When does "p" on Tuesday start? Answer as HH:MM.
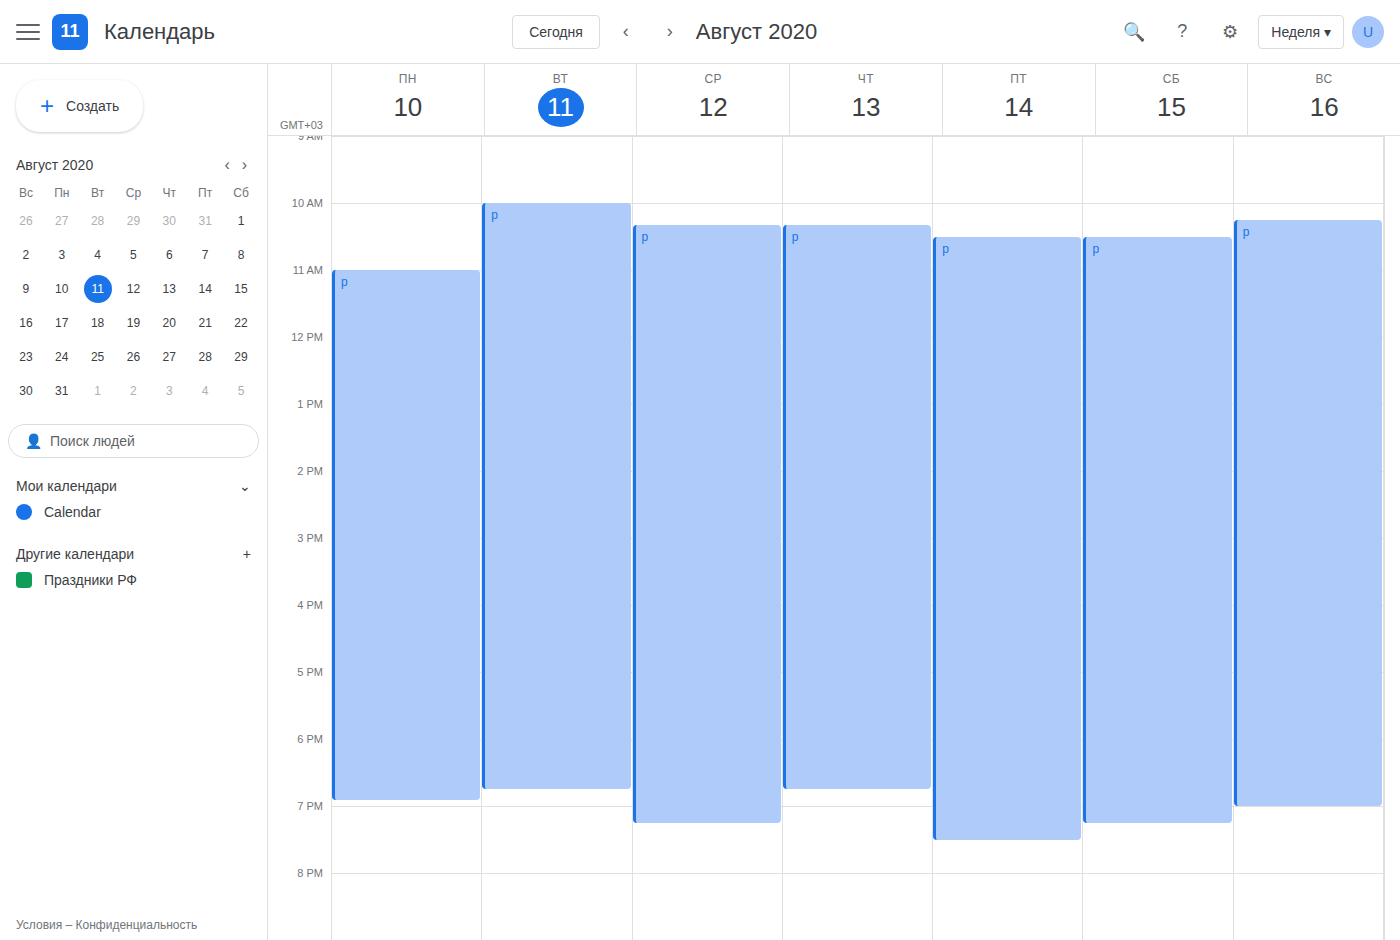
10:00